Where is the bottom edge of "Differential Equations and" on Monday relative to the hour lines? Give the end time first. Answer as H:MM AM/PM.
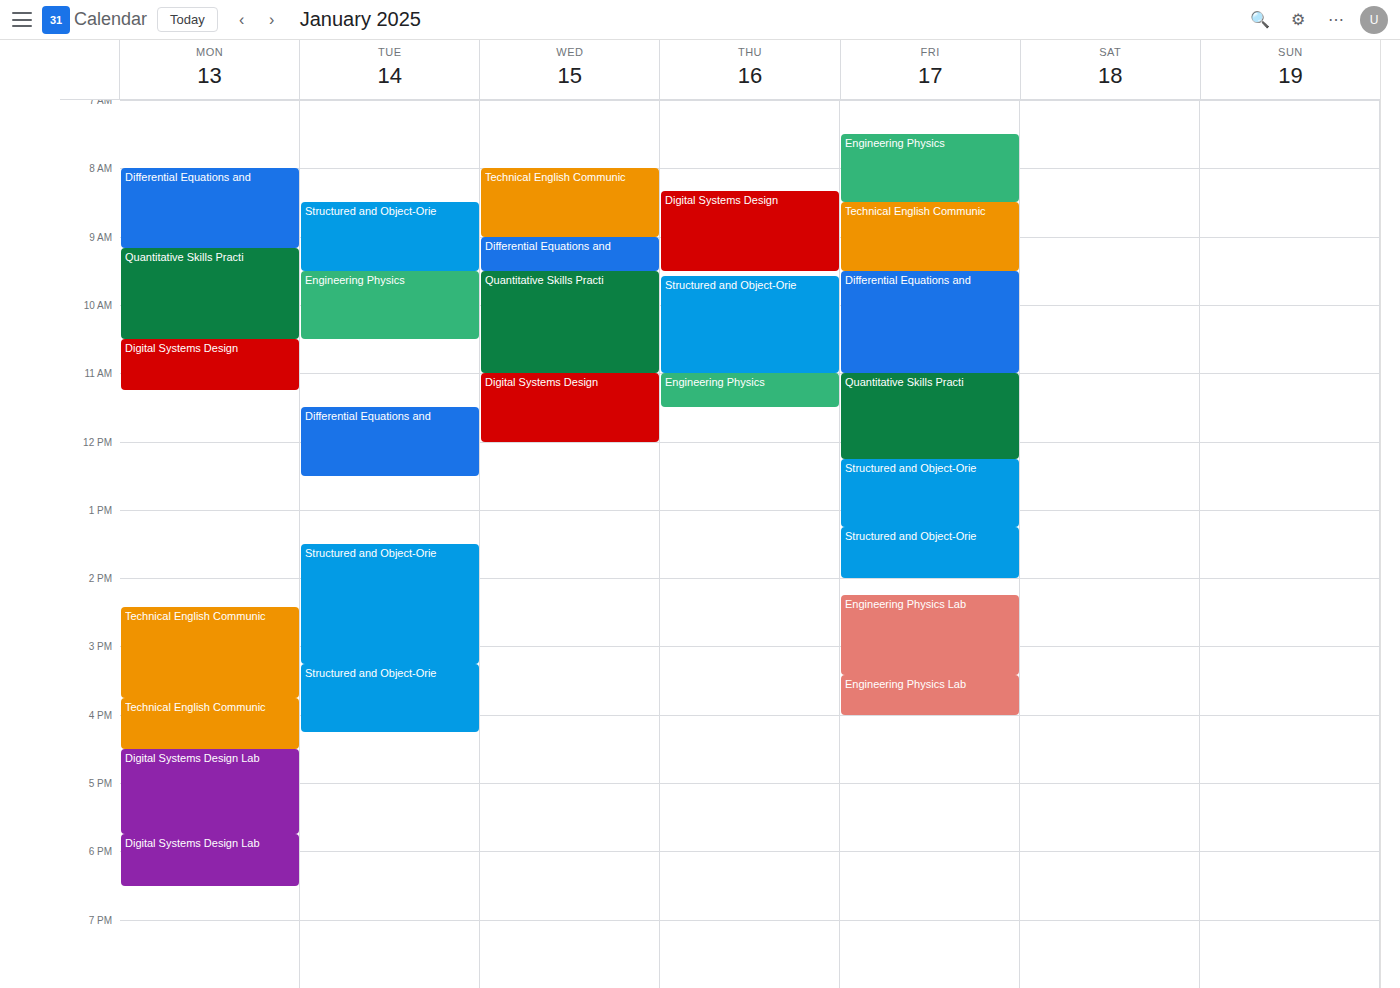
9:10 AM -- neither: 10 minutes below the 9 AM line and 50 minutes above the 10 AM line.